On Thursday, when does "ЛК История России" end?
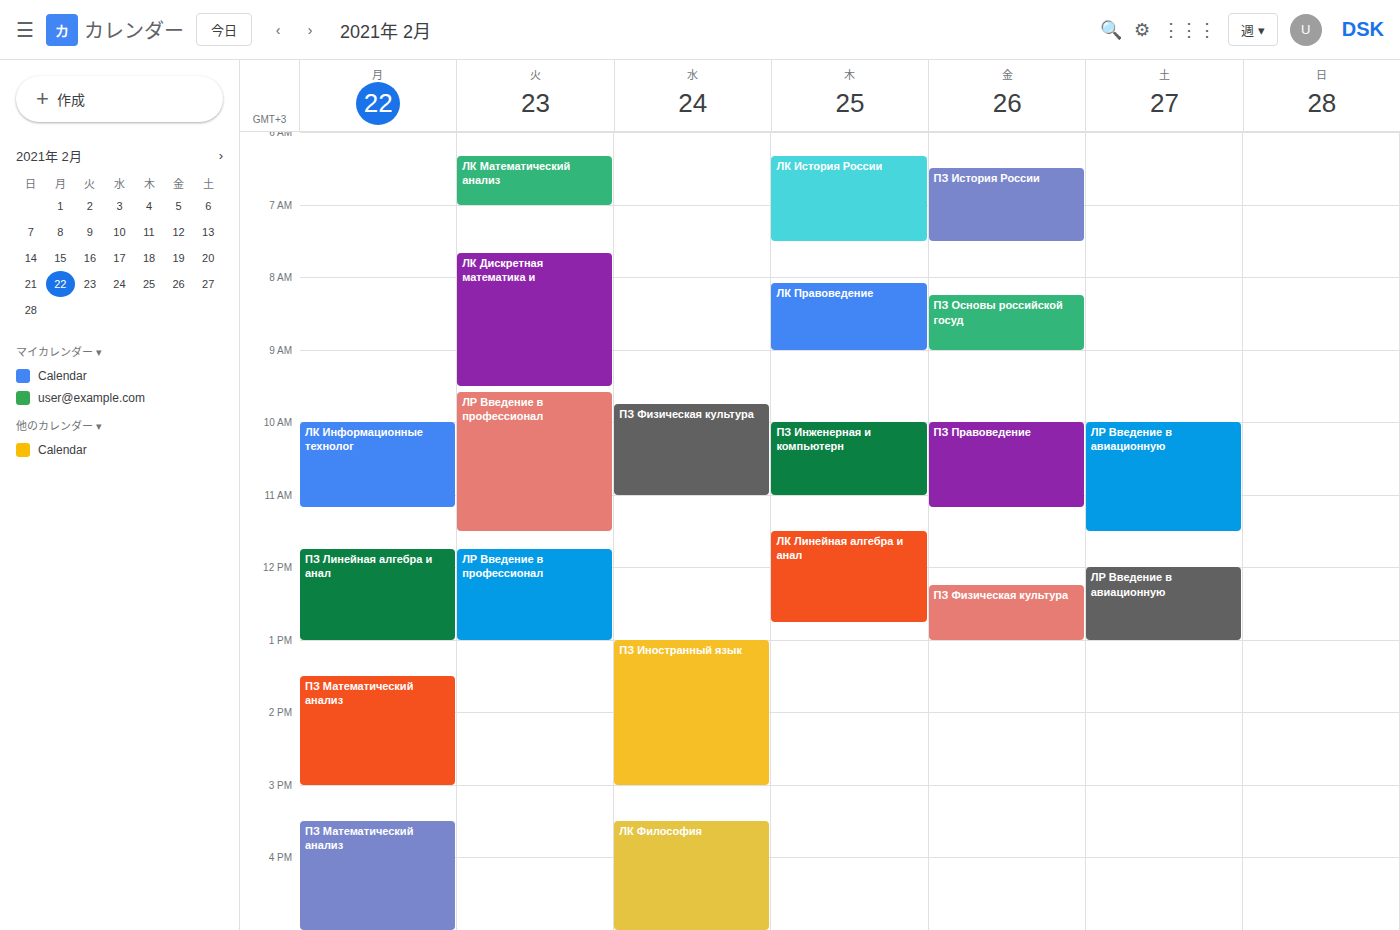
7:30 AM